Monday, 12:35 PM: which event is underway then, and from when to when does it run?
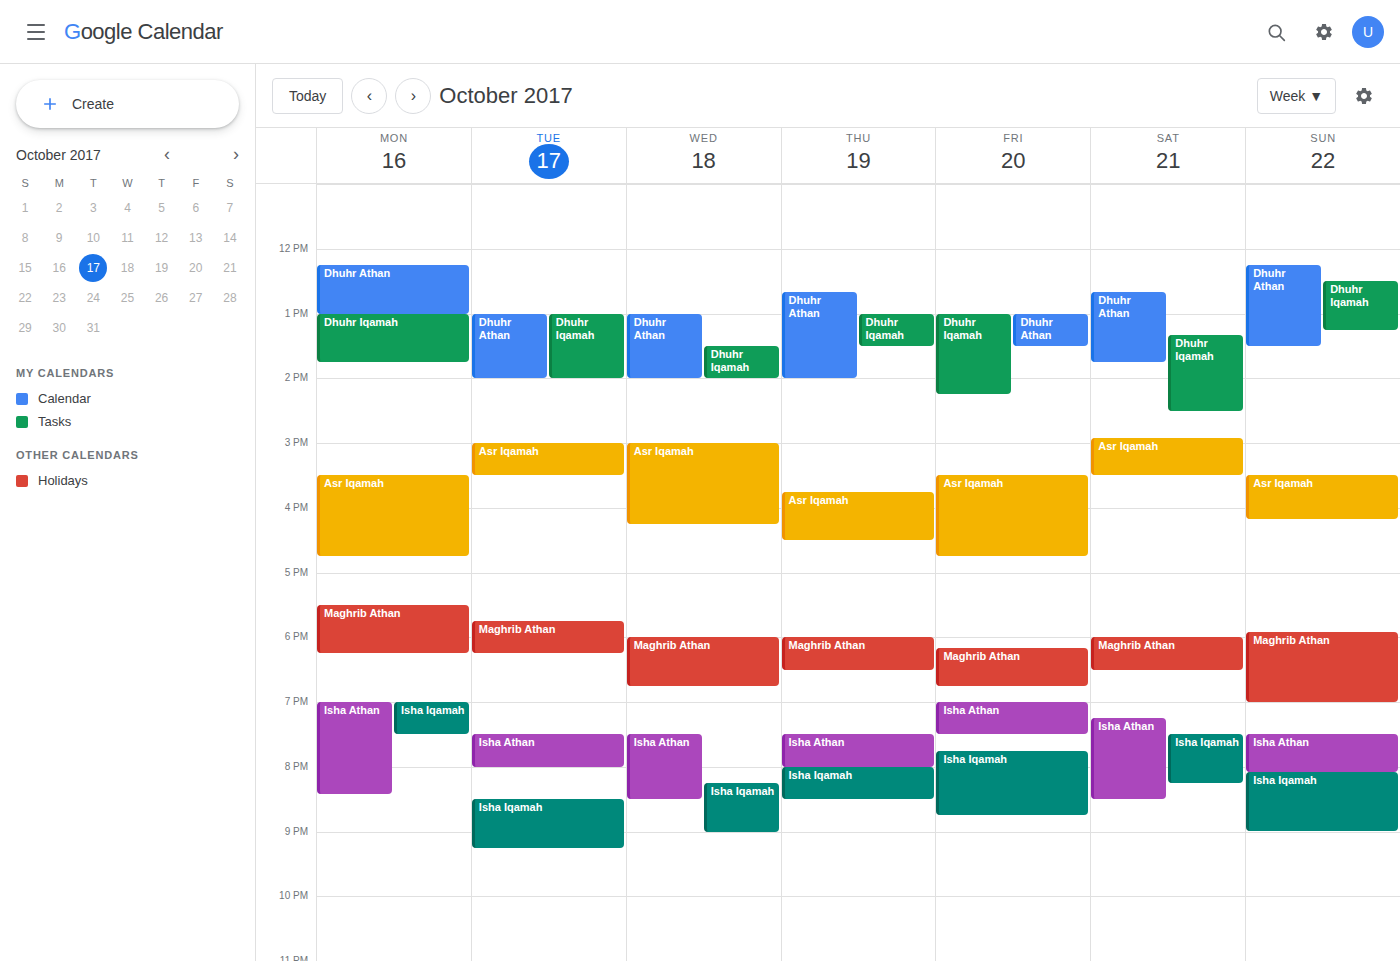
"Dhuhr Athan", 12:15 PM to 1:00 PM